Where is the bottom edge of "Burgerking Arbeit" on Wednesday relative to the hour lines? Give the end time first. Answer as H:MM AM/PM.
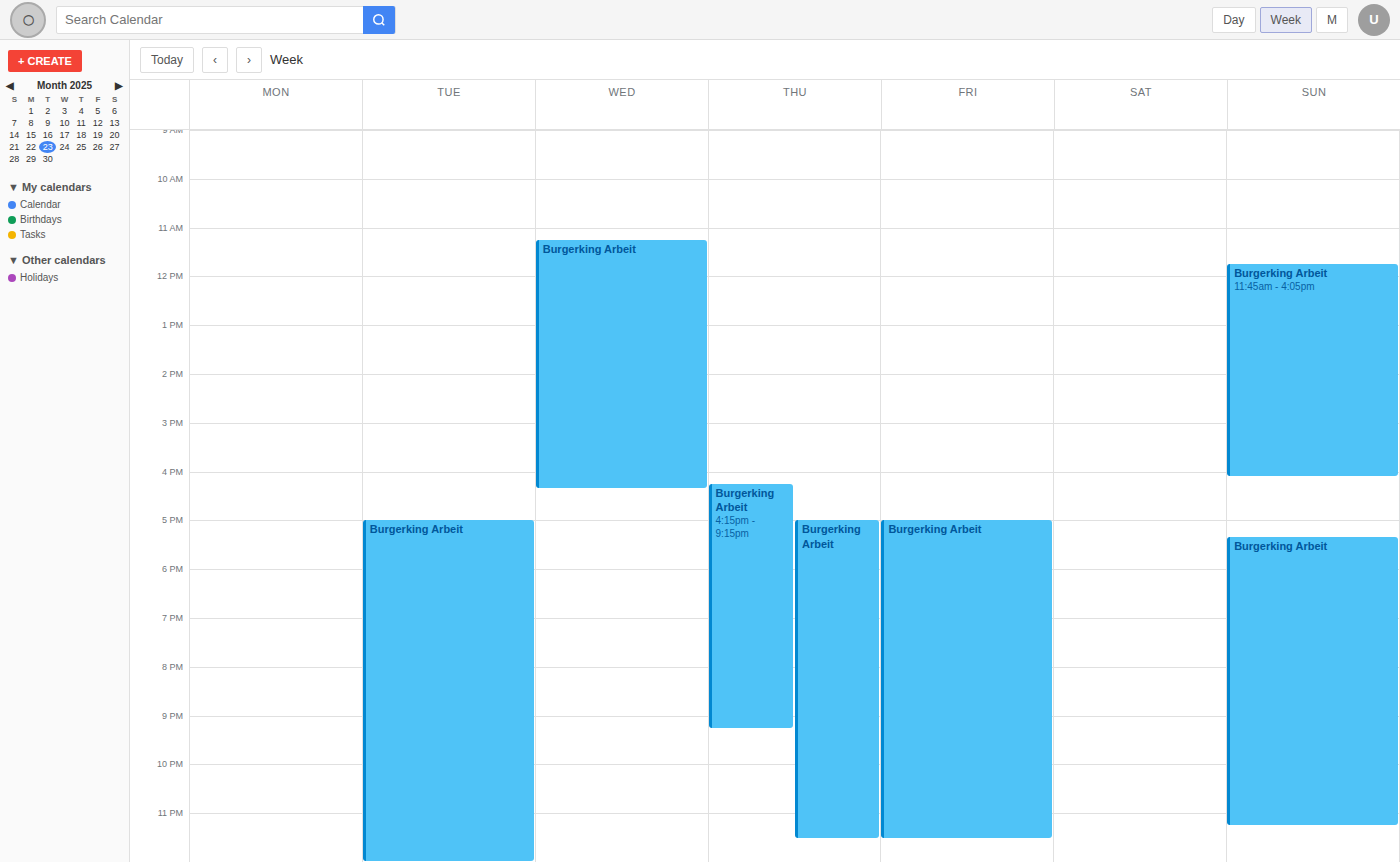
4:20 PM -- neither: 20 minutes below the 4 PM line and 40 minutes above the 5 PM line.